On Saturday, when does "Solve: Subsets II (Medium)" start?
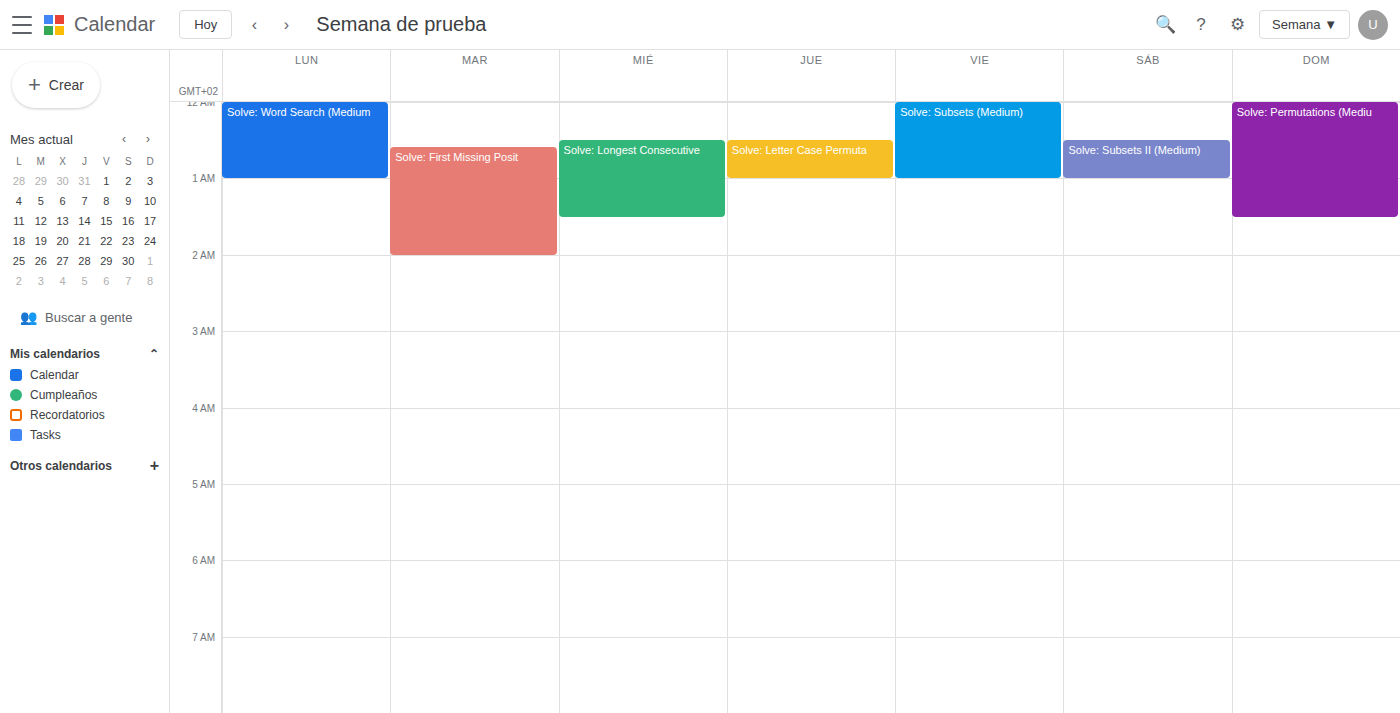
12:30 AM